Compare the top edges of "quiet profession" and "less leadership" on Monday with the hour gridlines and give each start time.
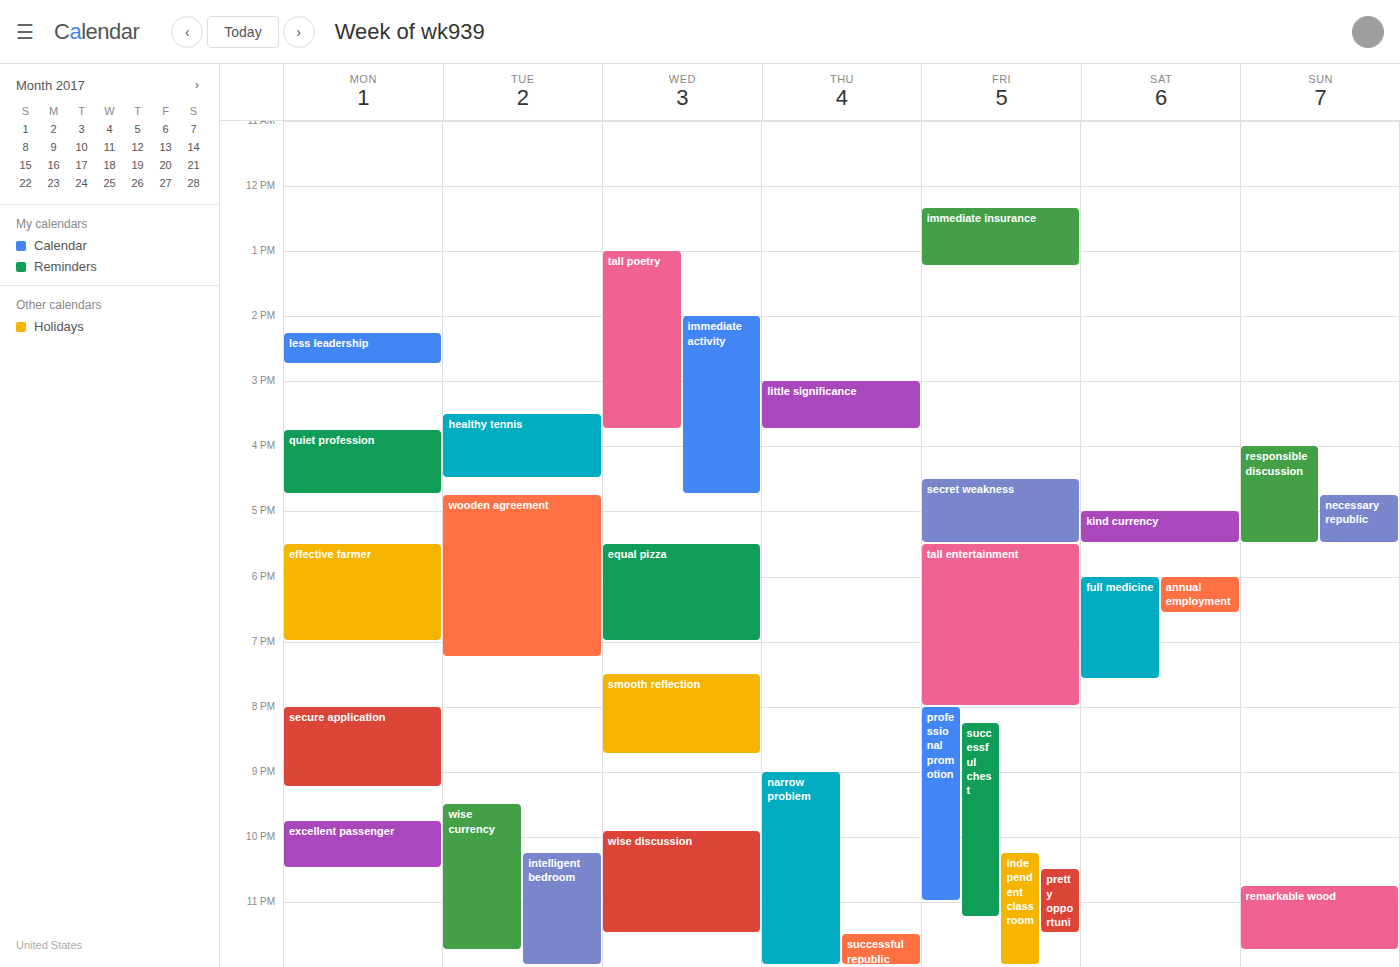
"quiet profession": 3:45 PM, neither: three quarters of the way from the 3 PM line to the 4 PM line. "less leadership": 2:15 PM, neither: a quarter of the way from the 2 PM line to the 3 PM line.